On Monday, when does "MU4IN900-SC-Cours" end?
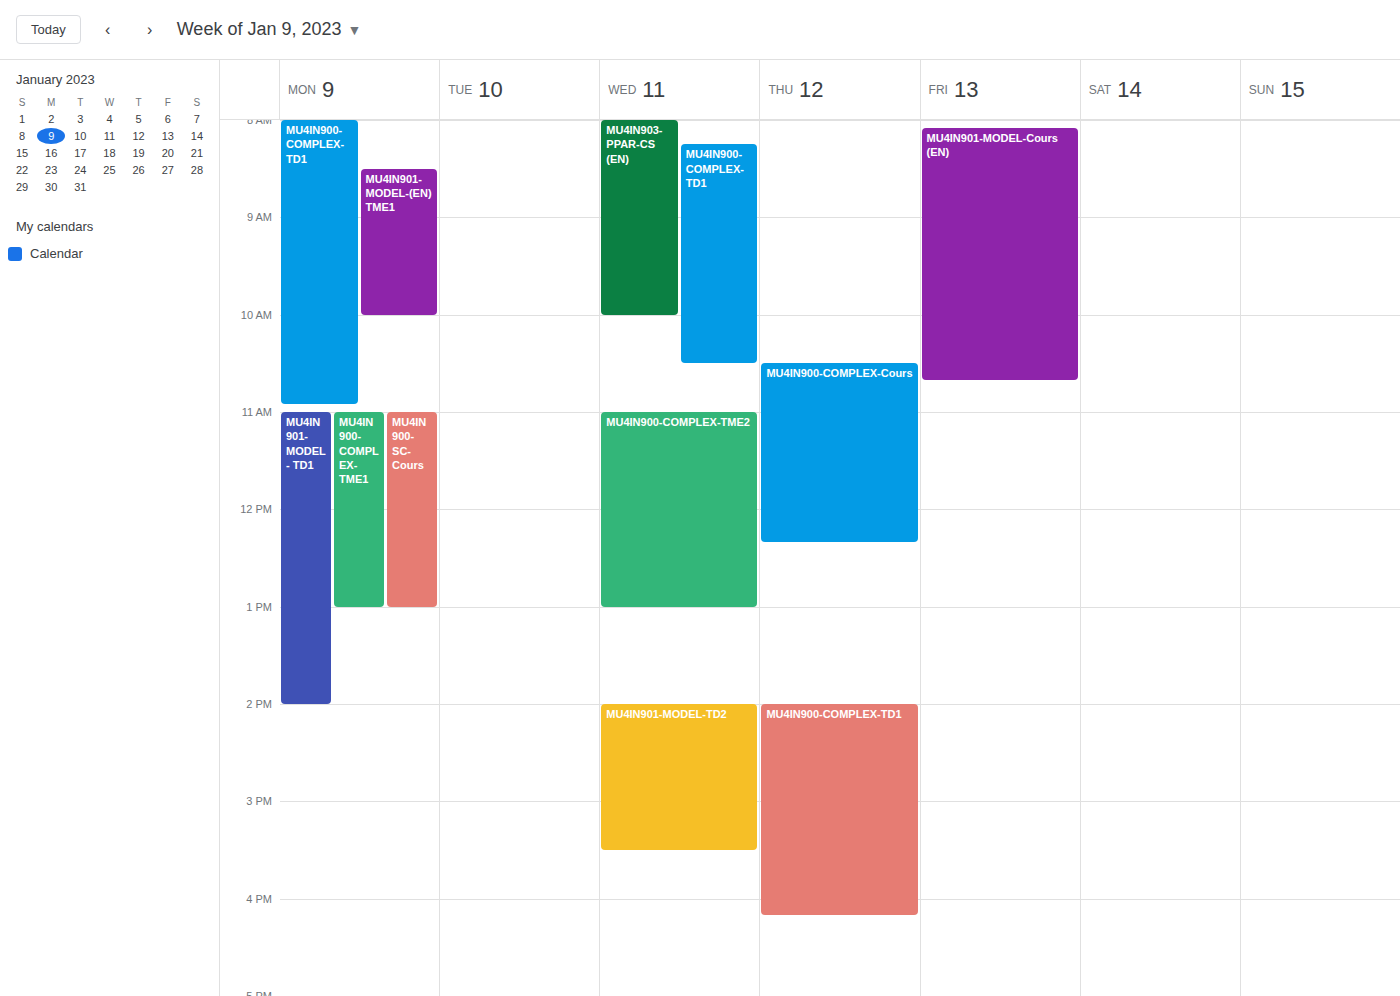
1:00 PM